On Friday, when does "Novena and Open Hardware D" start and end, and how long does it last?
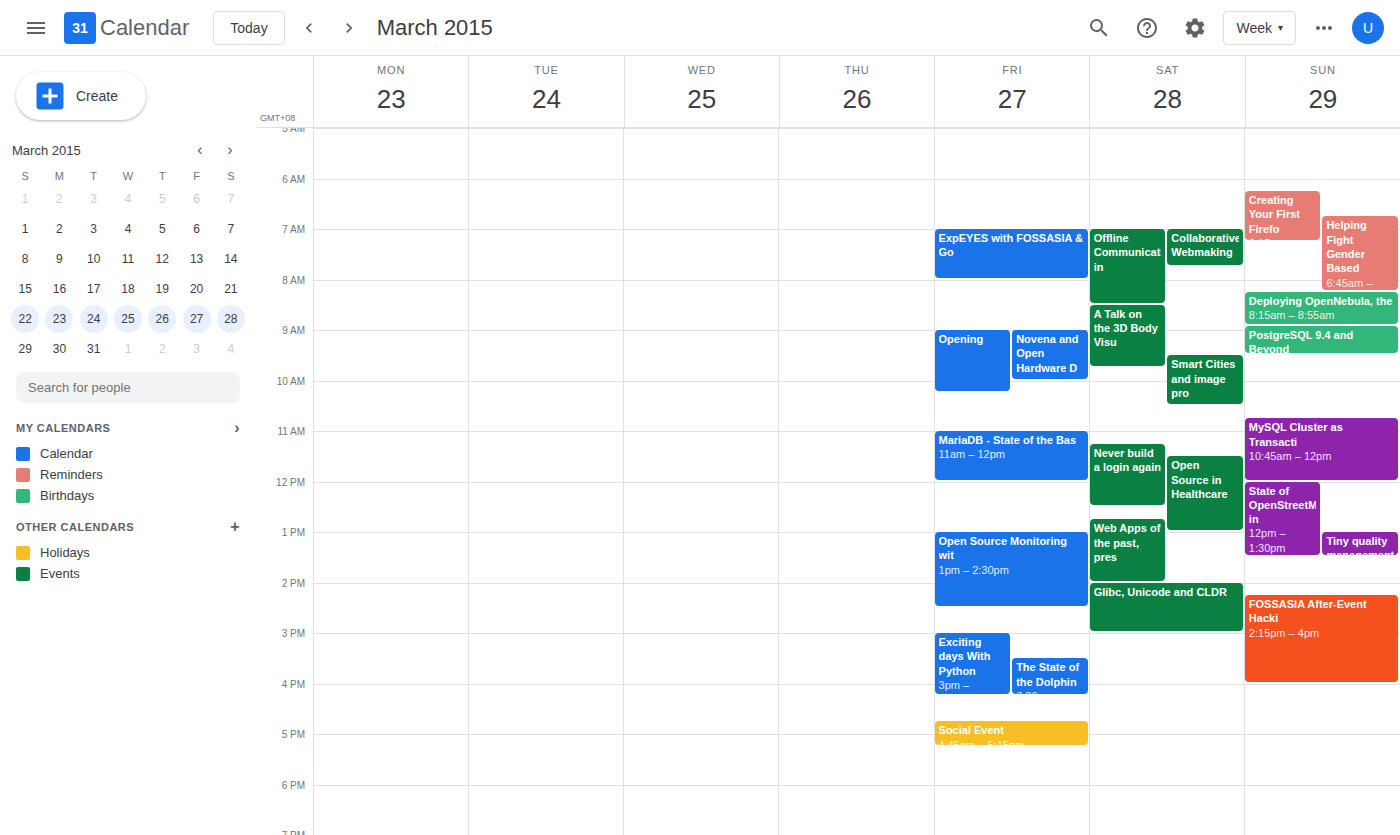
9:00 AM to 10:00 AM, 1 hour